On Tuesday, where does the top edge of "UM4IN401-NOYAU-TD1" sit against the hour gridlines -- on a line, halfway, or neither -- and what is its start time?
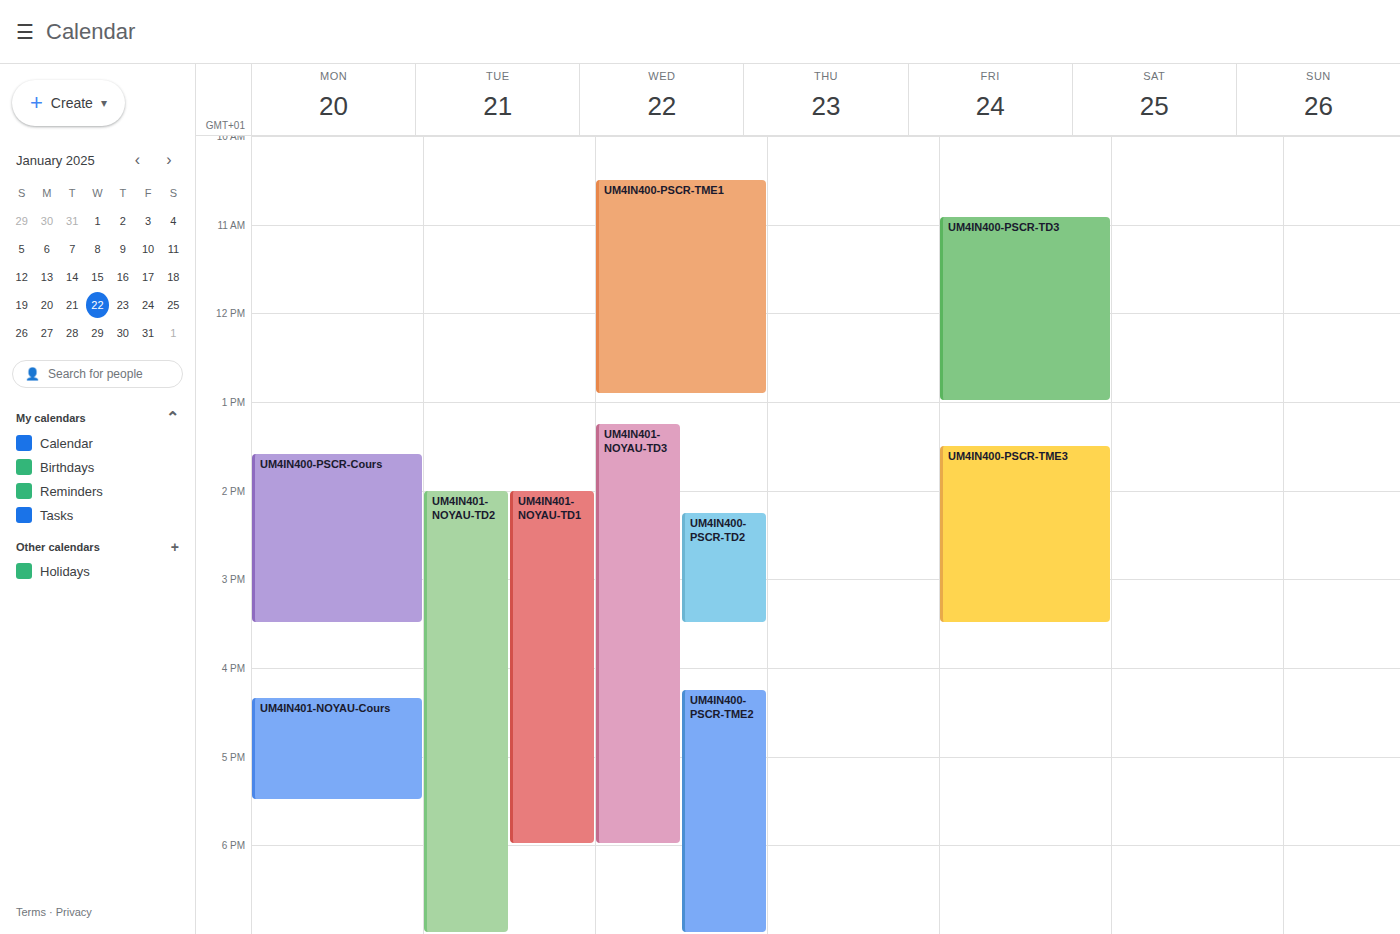
2:00 PM -- exactly on the 2 PM line.